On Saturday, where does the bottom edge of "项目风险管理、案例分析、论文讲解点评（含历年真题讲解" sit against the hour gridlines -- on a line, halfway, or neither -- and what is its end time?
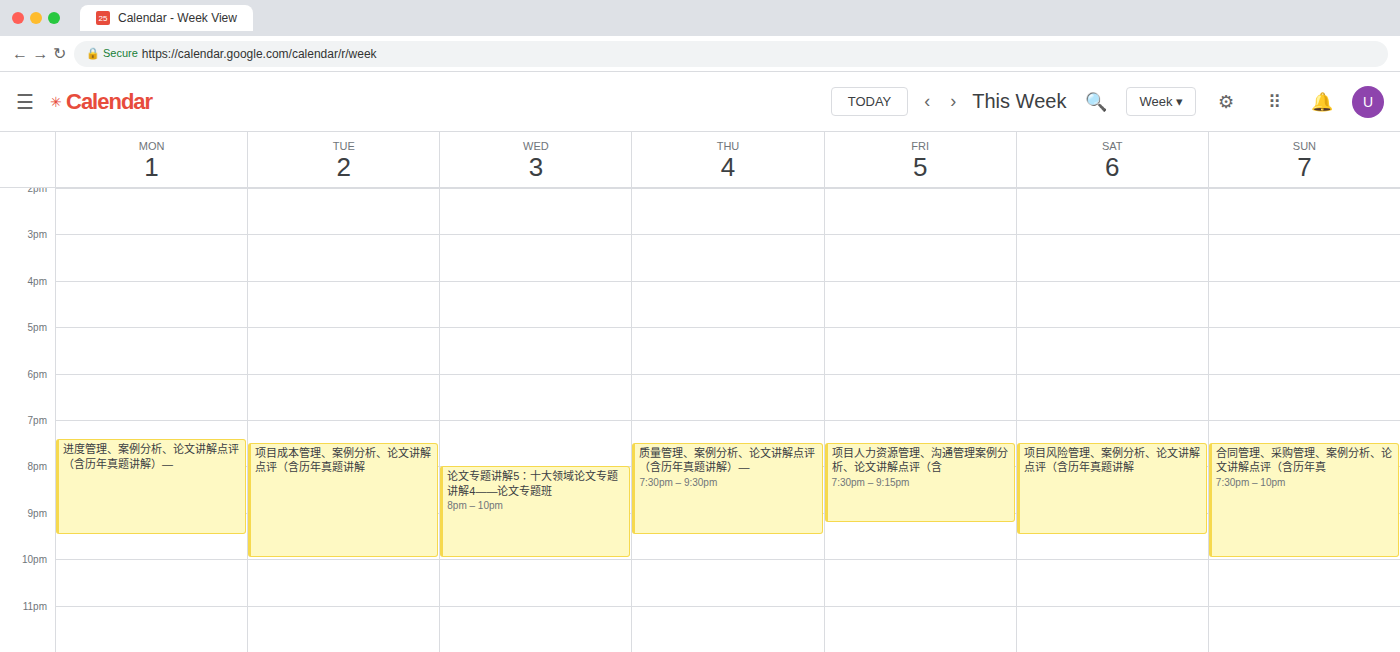
21:30 -- halfway between the 21:00 and 22:00 lines.